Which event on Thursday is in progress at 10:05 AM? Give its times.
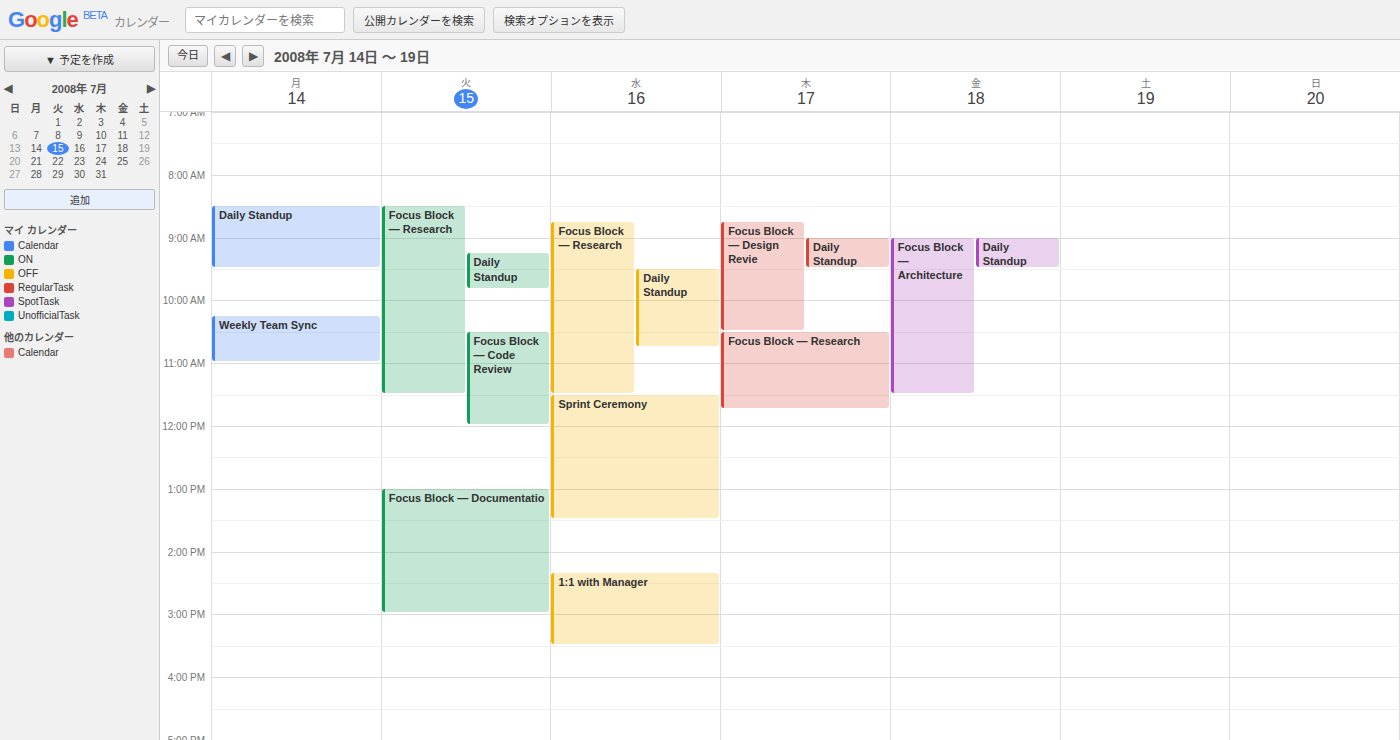
"Focus Block — Design Revie", 8:45 AM to 10:30 AM